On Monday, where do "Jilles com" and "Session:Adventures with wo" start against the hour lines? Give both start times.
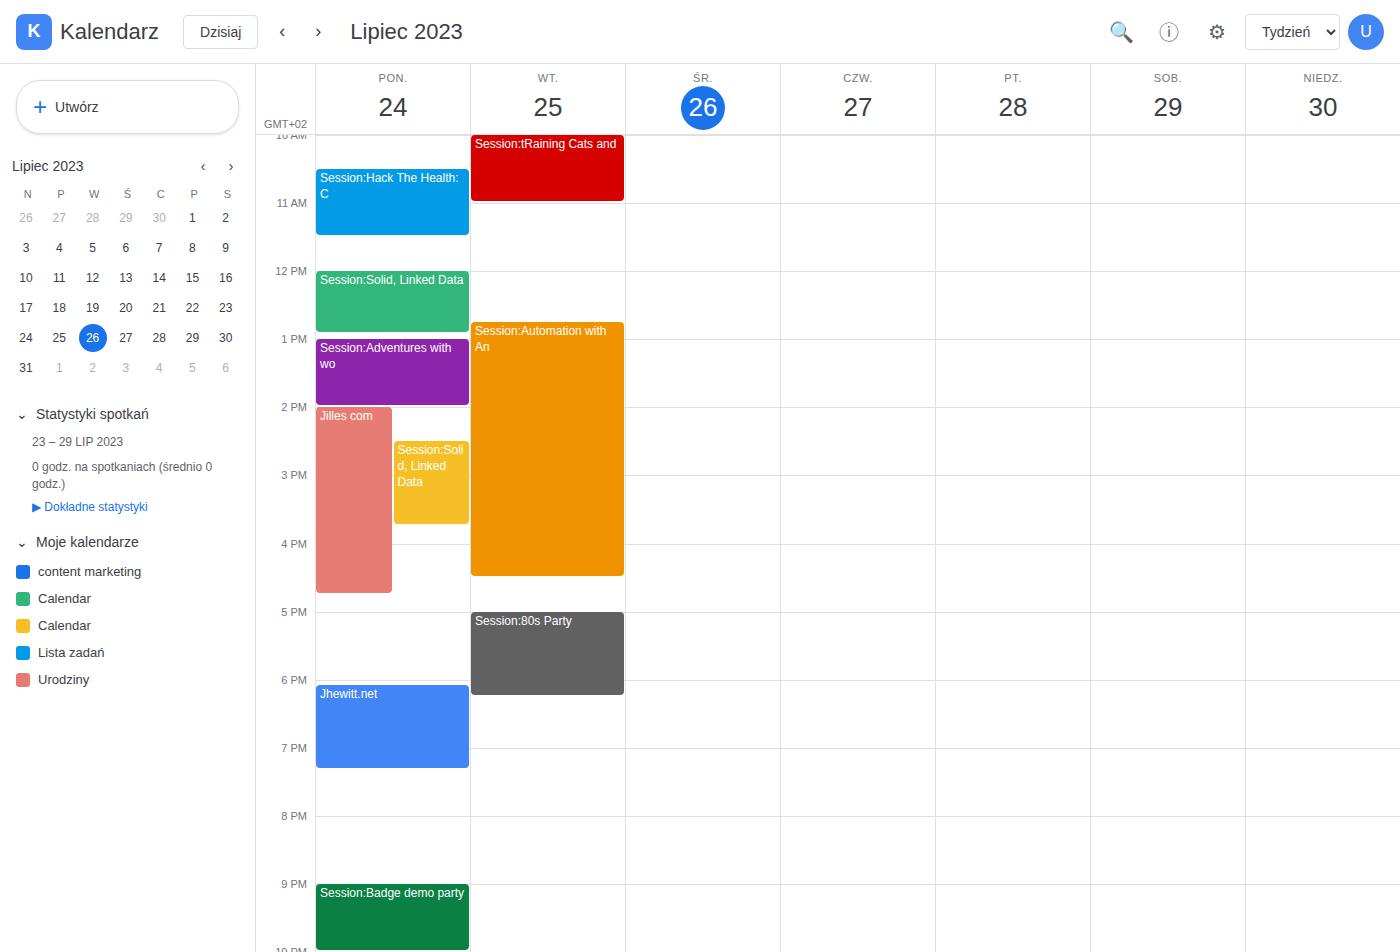
"Jilles com": 2:00 PM, exactly on the 2 PM line. "Session:Adventures with wo": 1:00 PM, exactly on the 1 PM line.